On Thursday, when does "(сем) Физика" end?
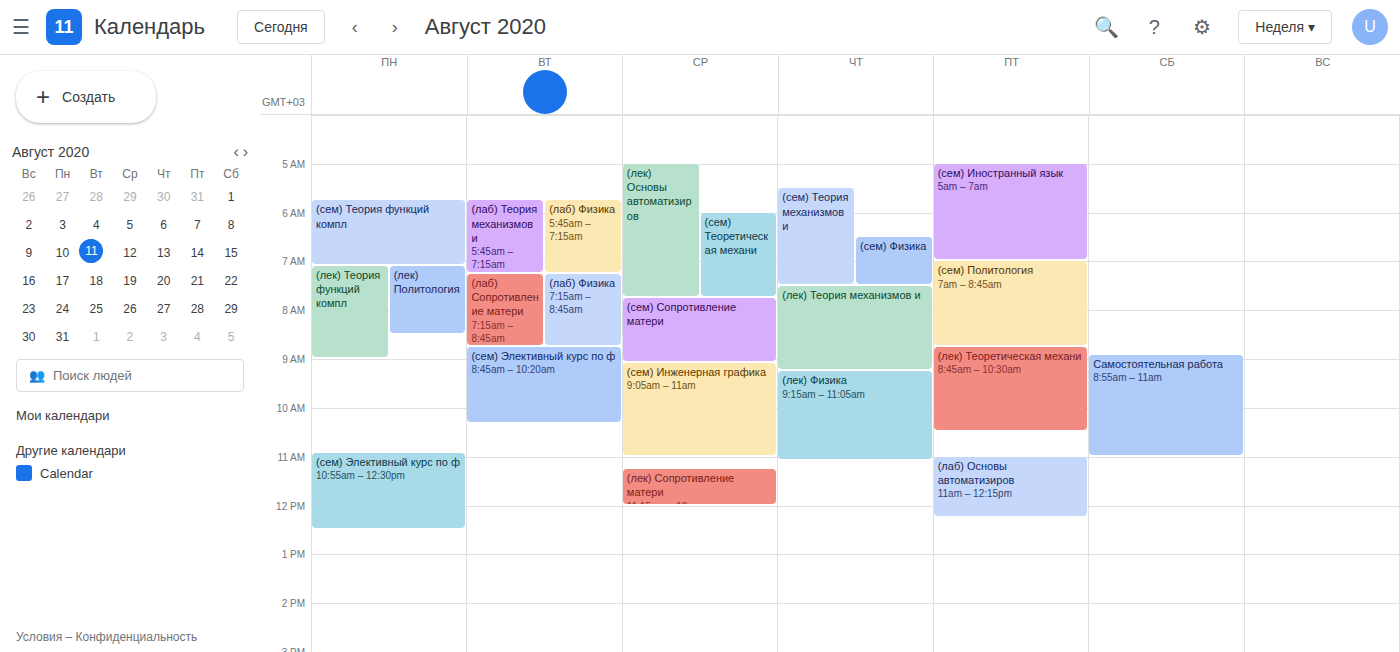
7:30 AM